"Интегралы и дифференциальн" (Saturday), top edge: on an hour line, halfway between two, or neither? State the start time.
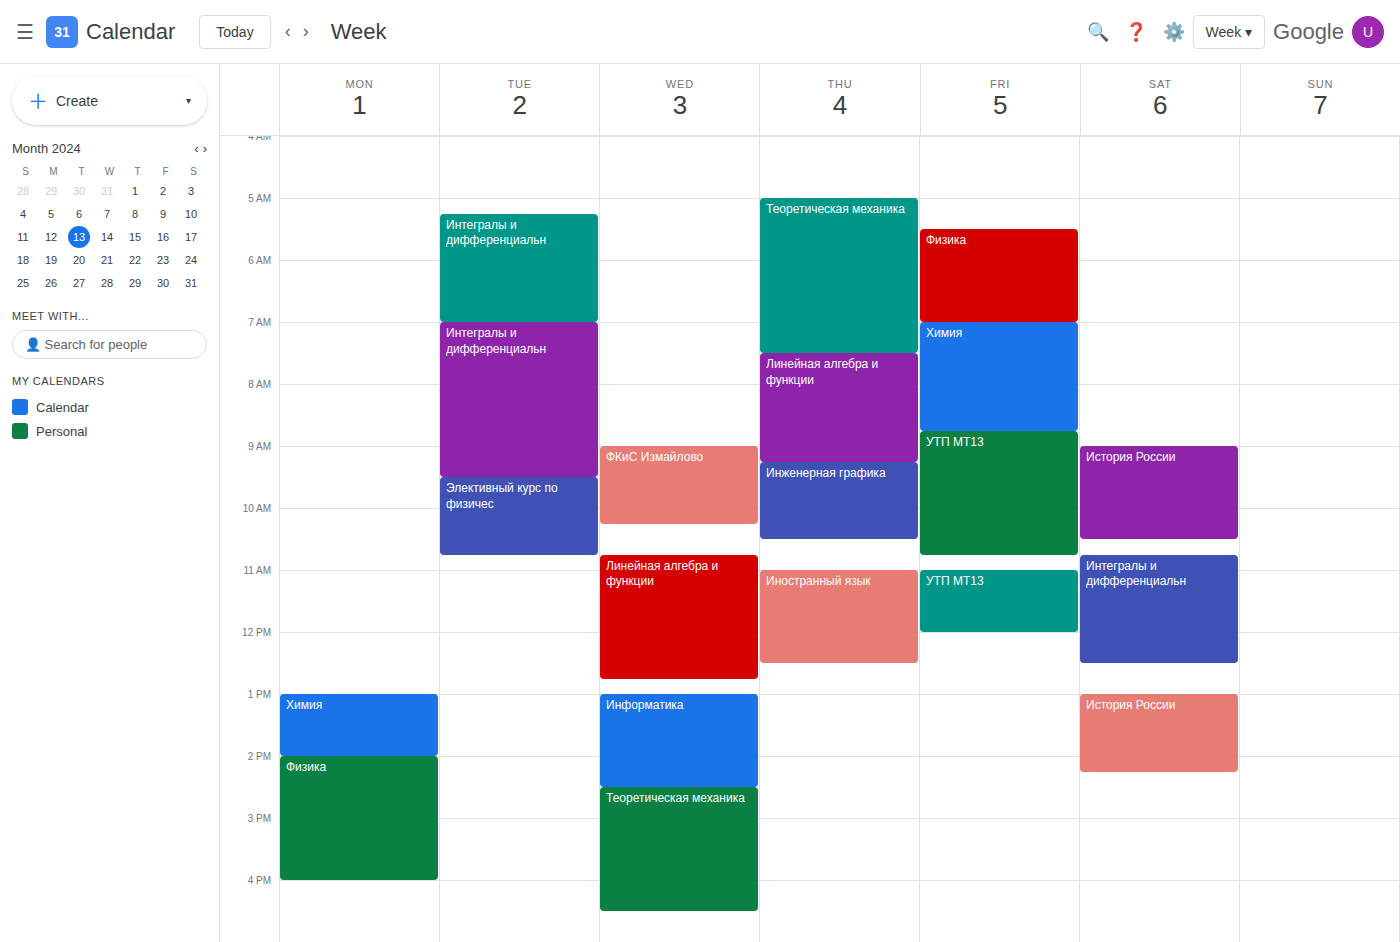
10:45 AM -- neither: three quarters of the way from the 10 AM line to the 11 AM line.